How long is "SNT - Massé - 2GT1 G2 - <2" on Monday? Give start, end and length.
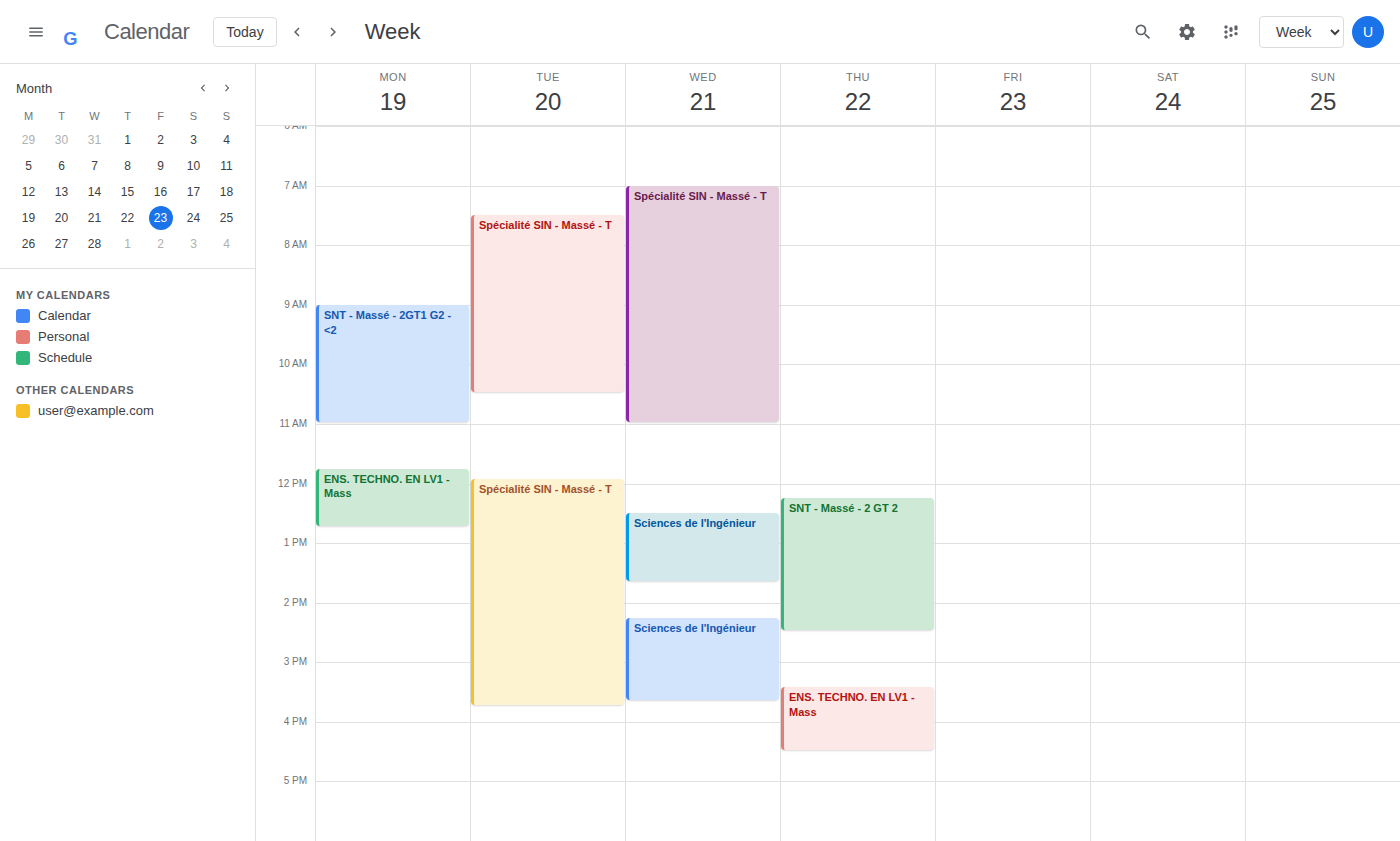
9:00 AM to 11:00 AM, 2 hours